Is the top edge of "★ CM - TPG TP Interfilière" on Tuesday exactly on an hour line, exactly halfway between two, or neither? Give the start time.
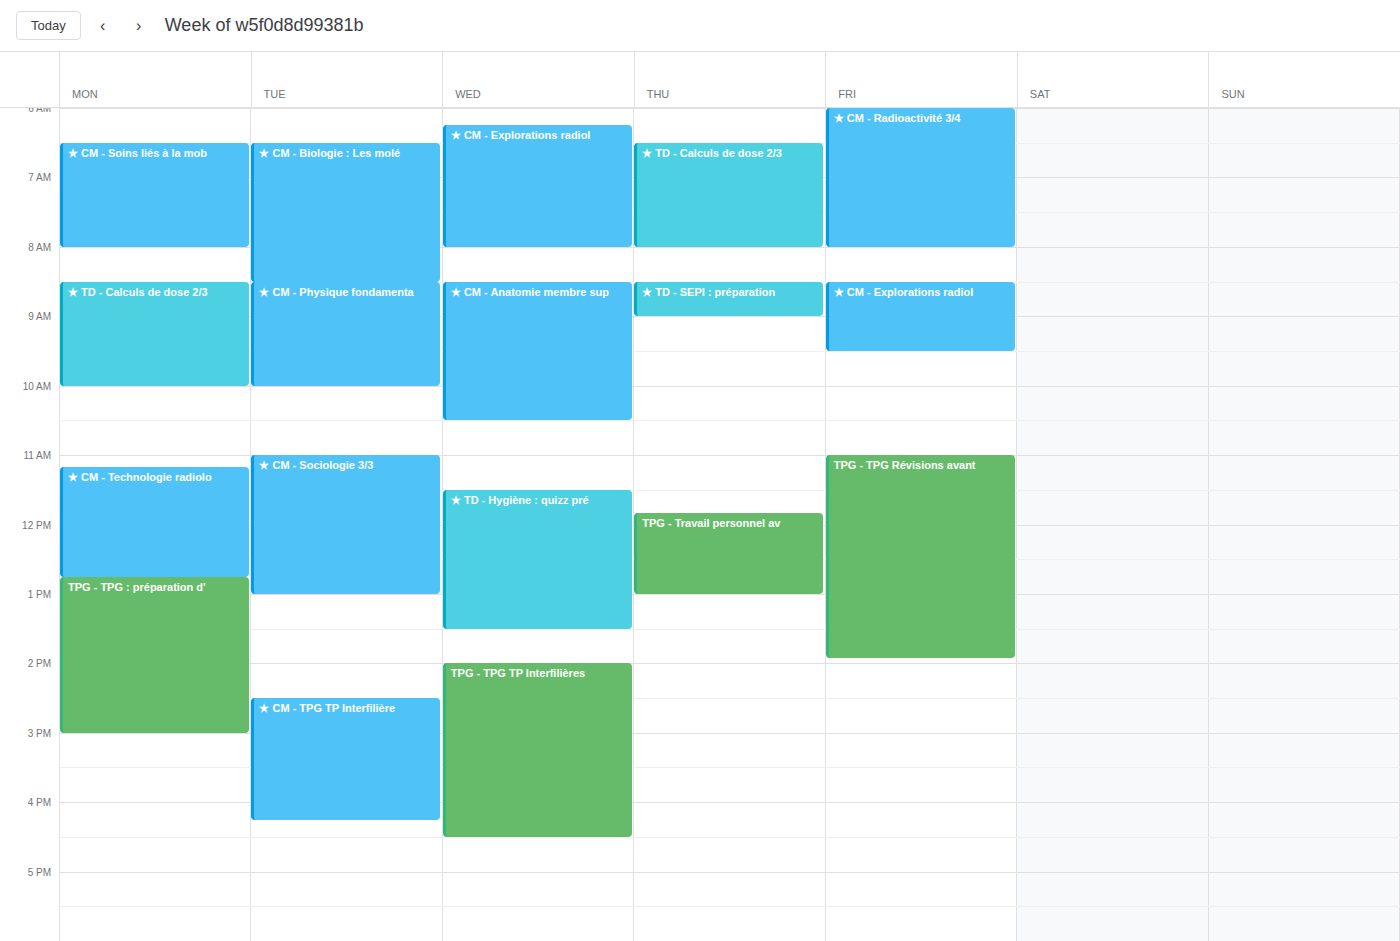
2:30 PM -- halfway between the 2 PM and 3 PM lines.